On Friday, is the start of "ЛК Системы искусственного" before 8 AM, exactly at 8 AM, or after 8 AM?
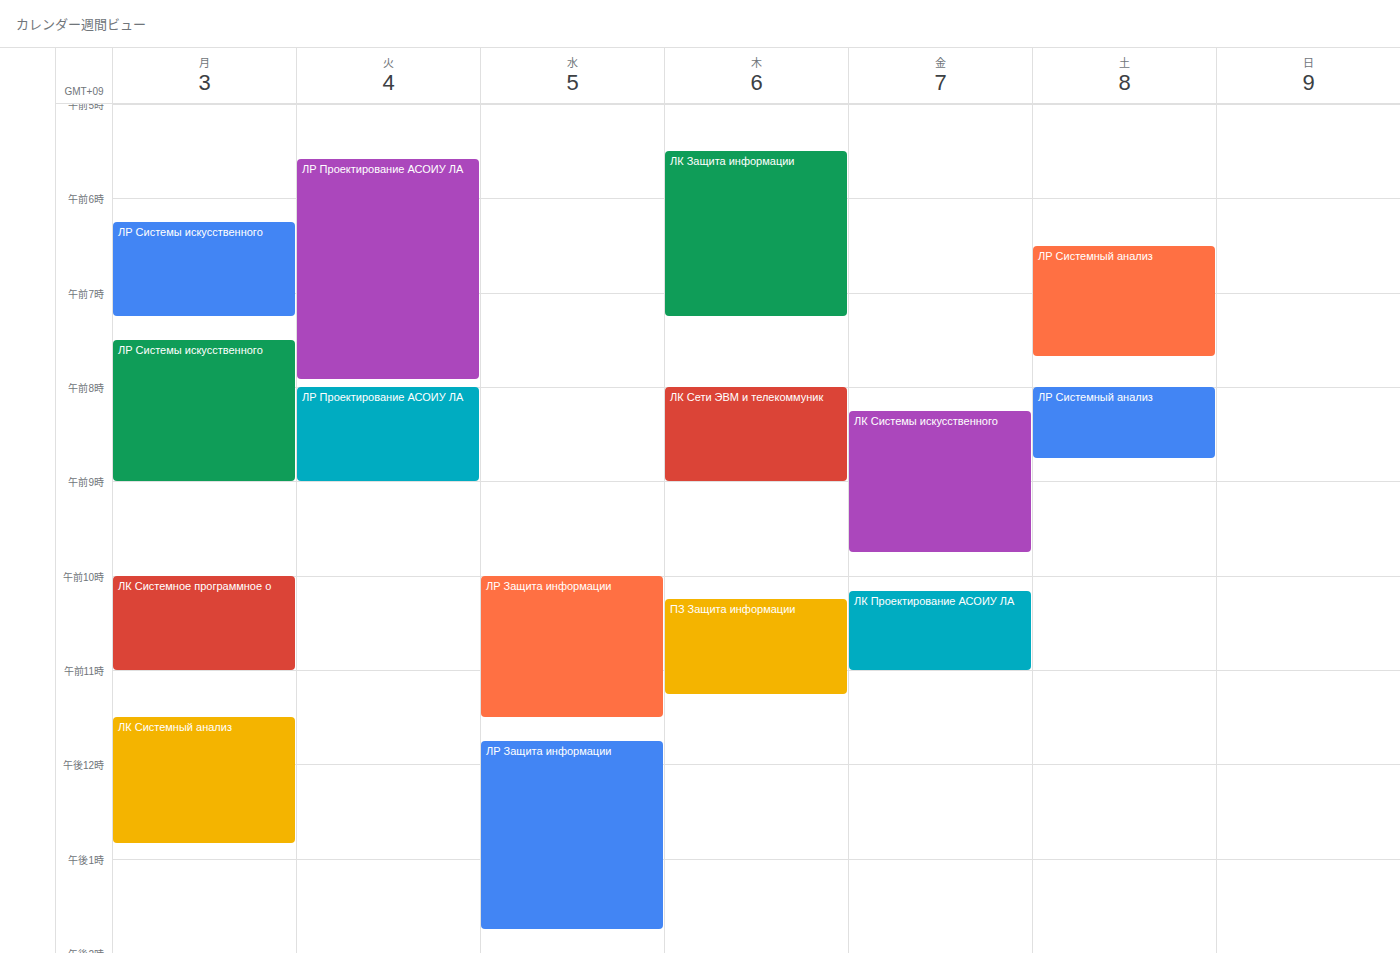
8:15 AM -- after 8 AM, 15 minutes below the 8 AM line.